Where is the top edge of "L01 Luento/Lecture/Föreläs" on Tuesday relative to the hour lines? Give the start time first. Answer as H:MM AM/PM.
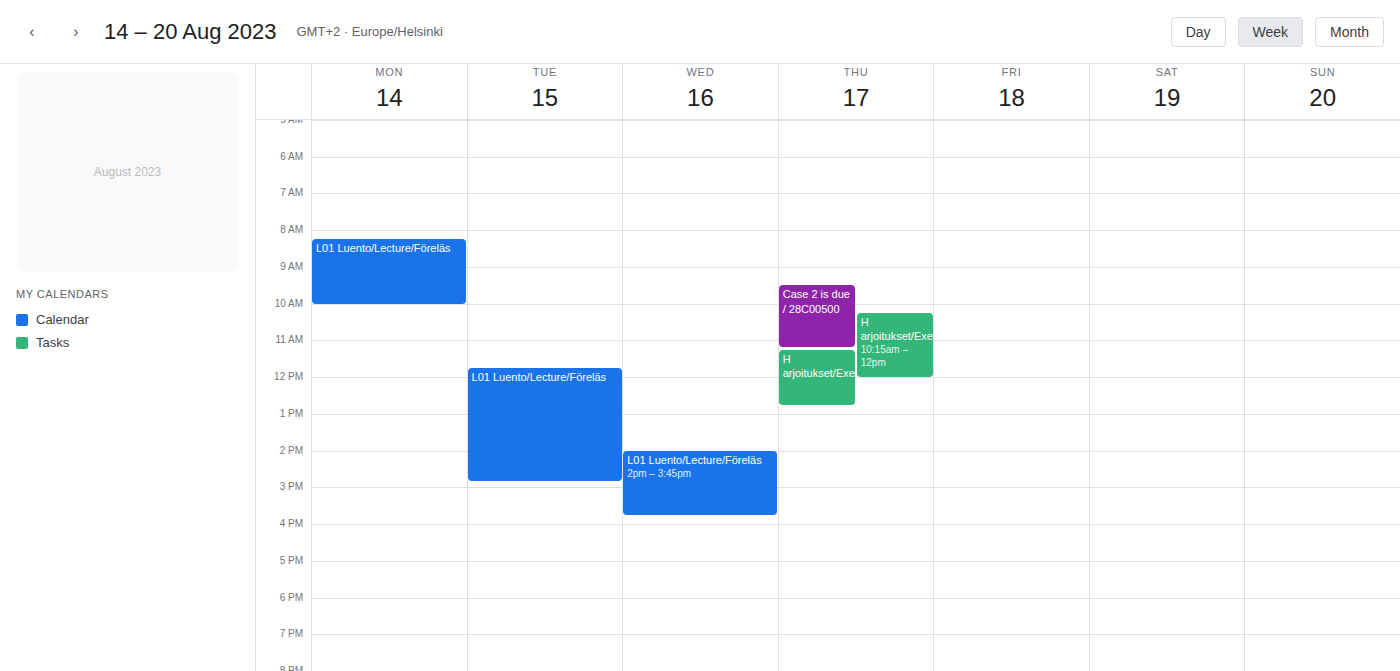
11:45 AM -- neither: three quarters of the way from the 11 AM line to the 12 PM line.